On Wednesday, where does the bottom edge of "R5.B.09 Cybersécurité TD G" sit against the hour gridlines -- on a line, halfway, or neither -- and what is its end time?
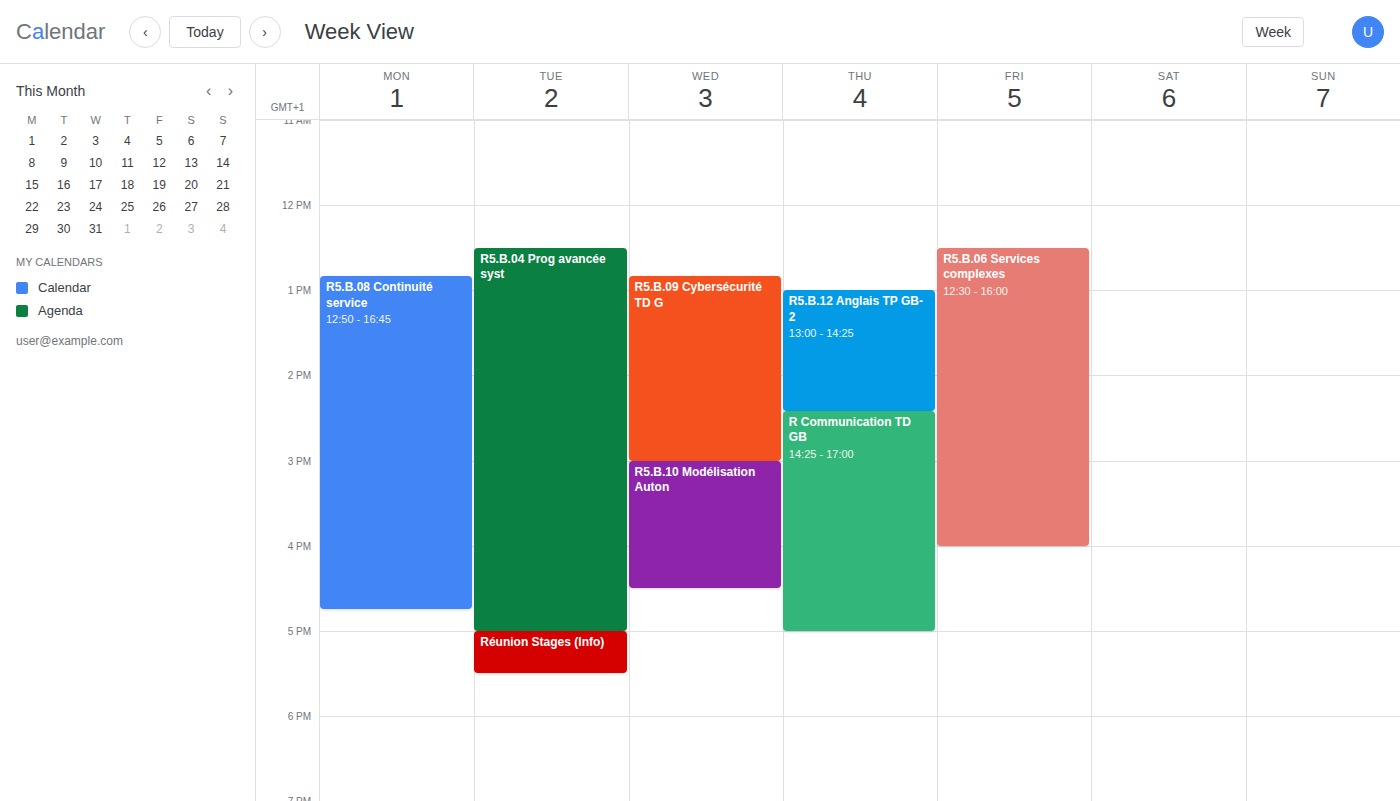
3:00 PM -- exactly on the 3 PM line.